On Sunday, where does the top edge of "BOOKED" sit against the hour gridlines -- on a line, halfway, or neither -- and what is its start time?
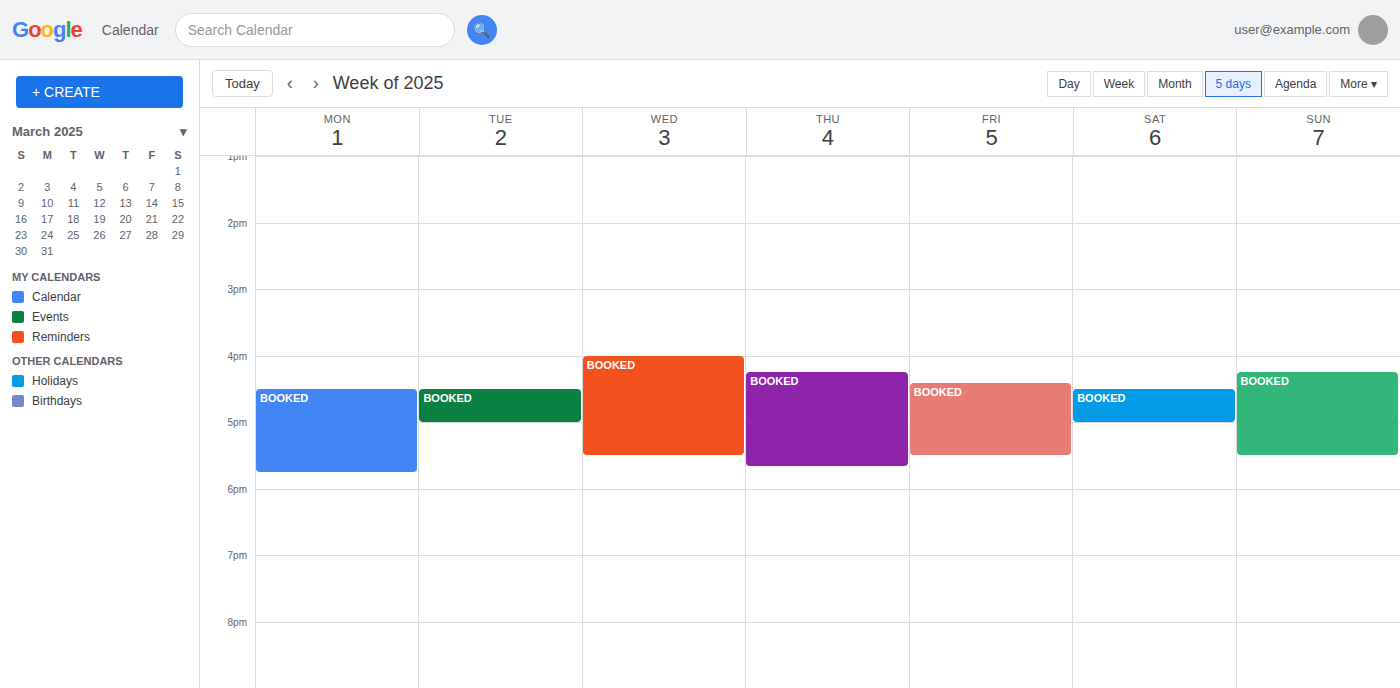
4:15 PM -- neither: a quarter of the way from the 4 PM line to the 5 PM line.